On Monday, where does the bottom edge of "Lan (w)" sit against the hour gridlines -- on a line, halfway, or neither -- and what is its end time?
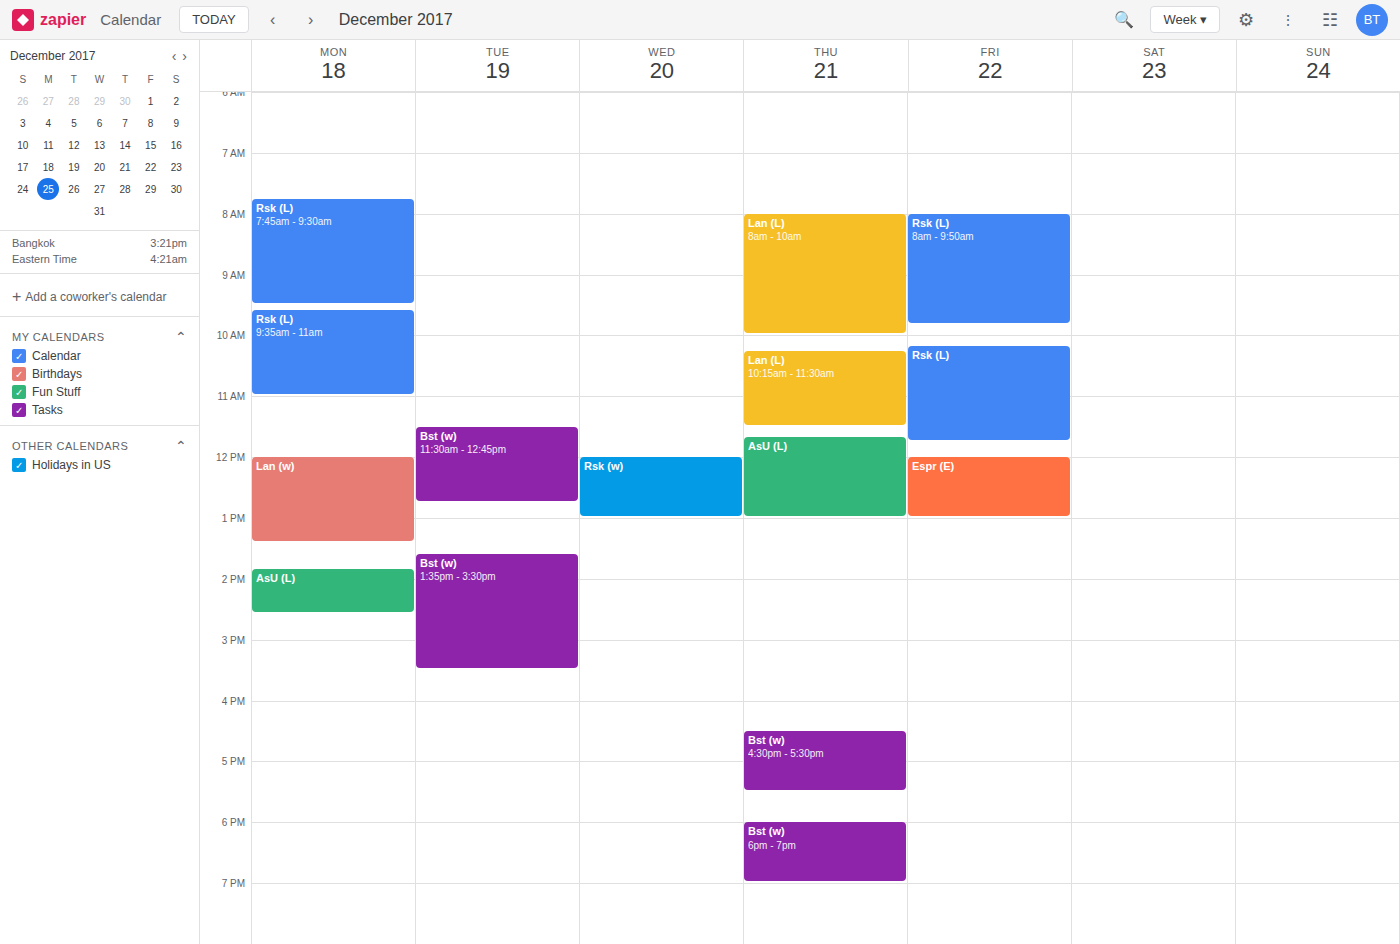
1:25 PM -- neither: 25 minutes below the 1 PM line and 35 minutes above the 2 PM line.